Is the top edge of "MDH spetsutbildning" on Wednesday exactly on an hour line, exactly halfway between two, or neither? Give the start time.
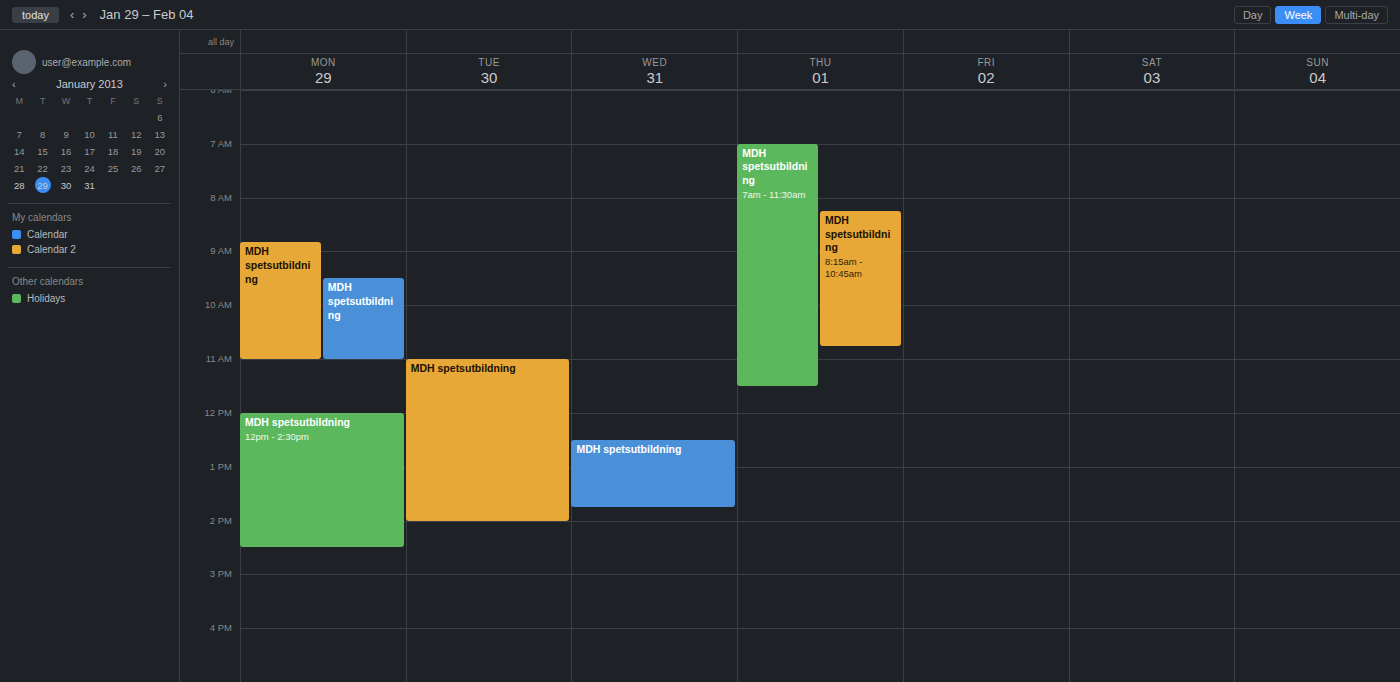
12:30 PM -- halfway between the 12 PM and 1 PM lines.